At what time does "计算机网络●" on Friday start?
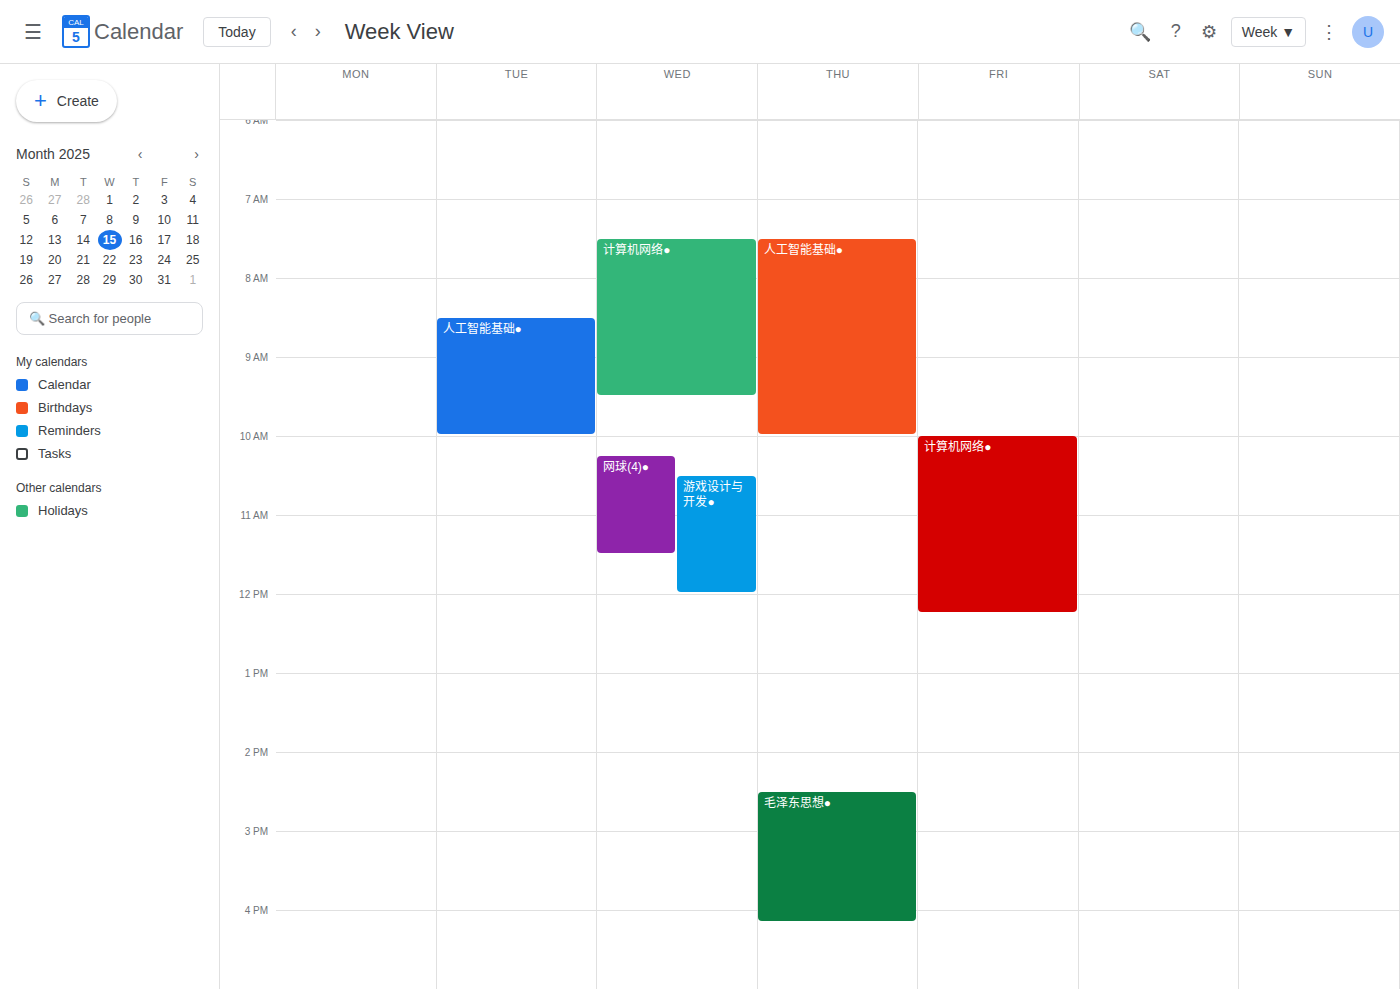
10:00 AM